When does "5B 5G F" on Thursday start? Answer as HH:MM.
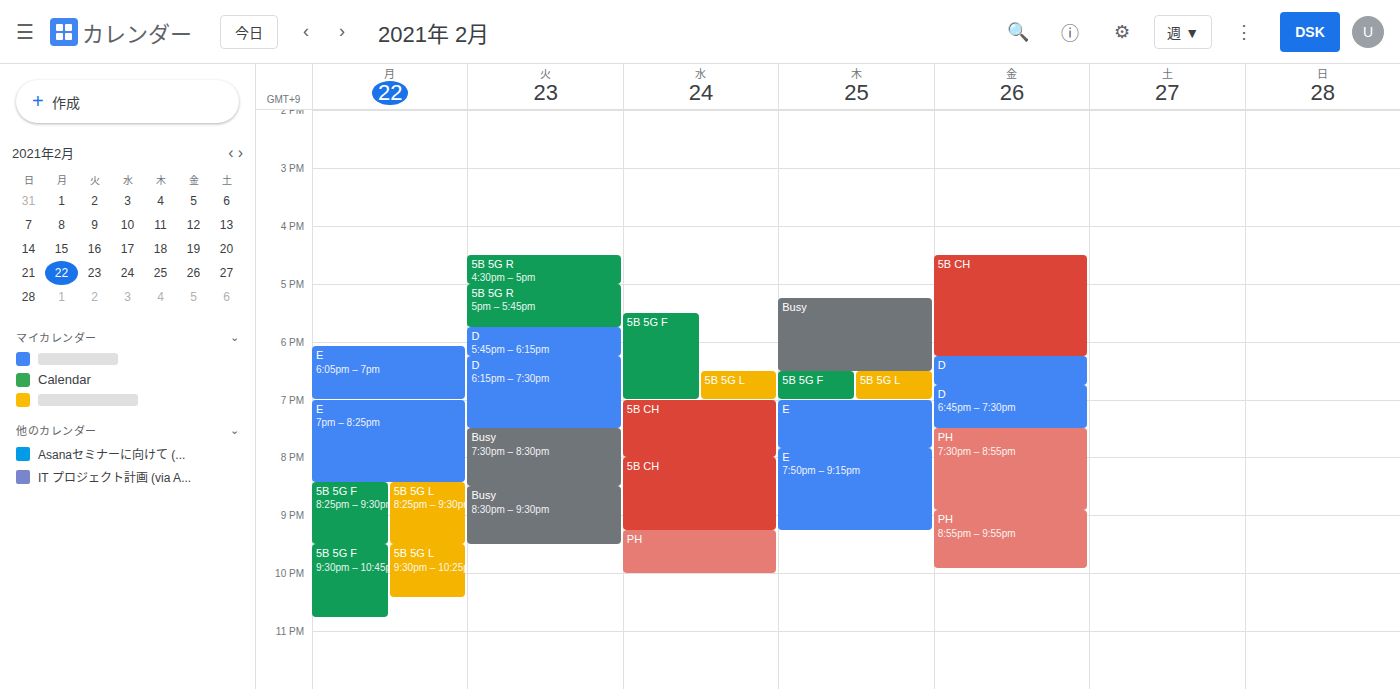
18:30